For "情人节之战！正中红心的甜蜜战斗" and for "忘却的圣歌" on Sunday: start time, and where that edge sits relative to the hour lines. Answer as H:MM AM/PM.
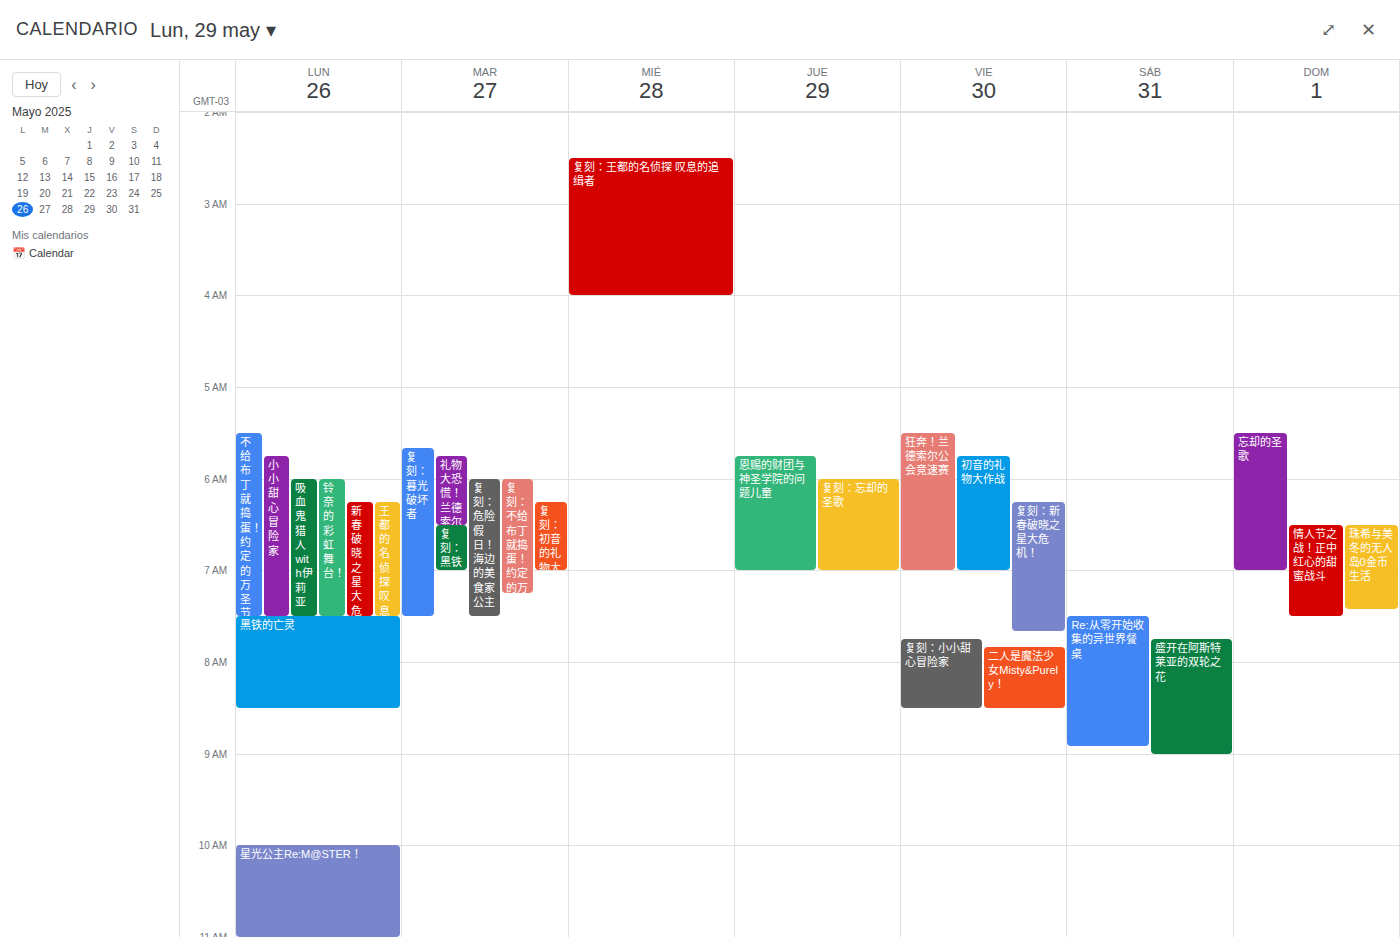
"情人节之战！正中红心的甜蜜战斗": 6:30 AM, halfway between the 6 AM and 7 AM lines. "忘却的圣歌": 5:30 AM, halfway between the 5 AM and 6 AM lines.